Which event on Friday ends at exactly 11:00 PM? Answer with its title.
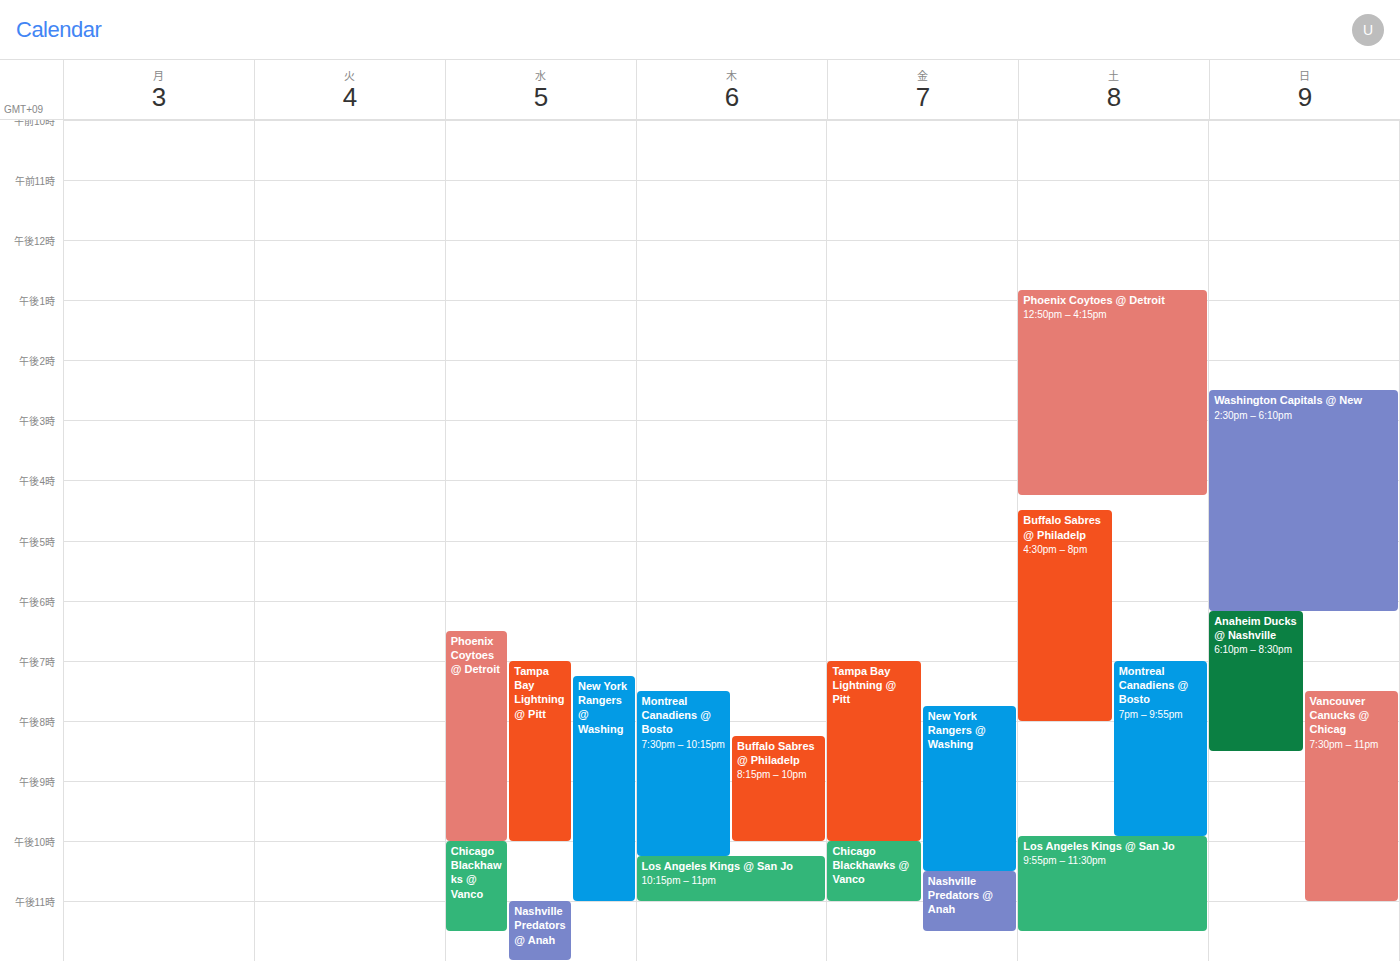
"Chicago Blackhawks @ Vanco"